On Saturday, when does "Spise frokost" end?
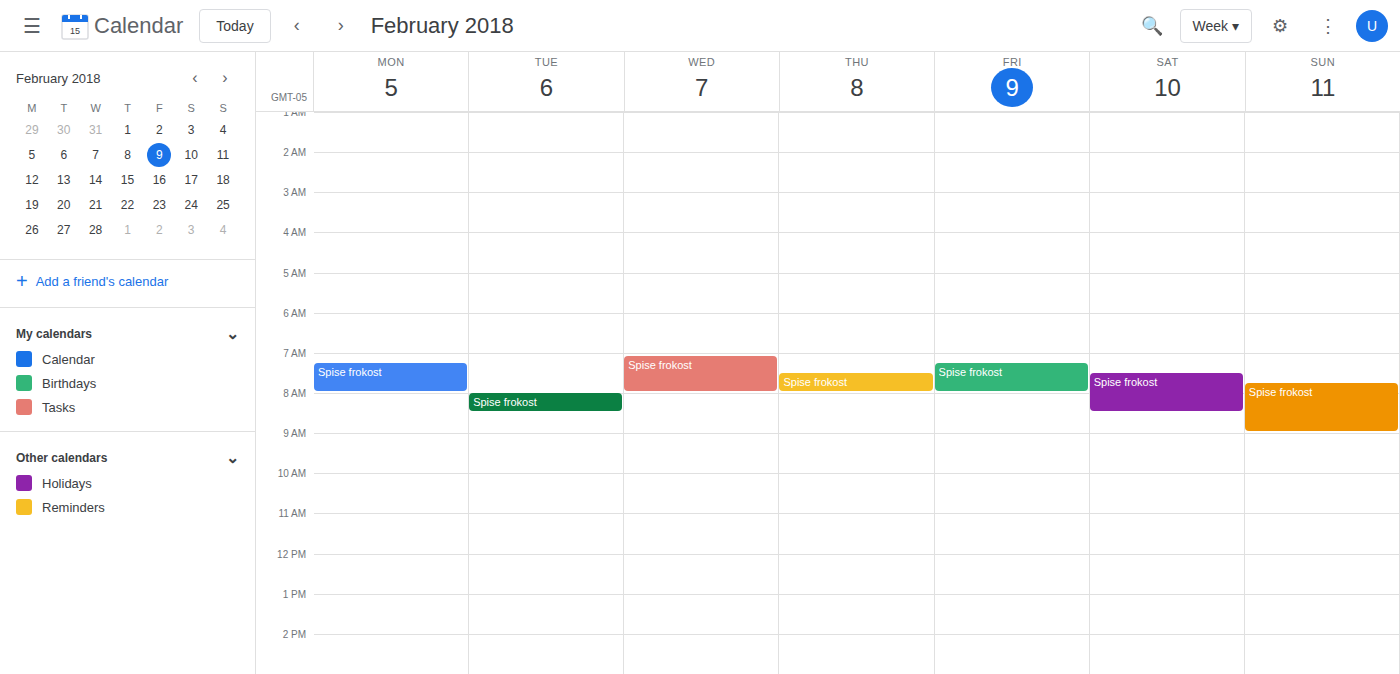
08:30